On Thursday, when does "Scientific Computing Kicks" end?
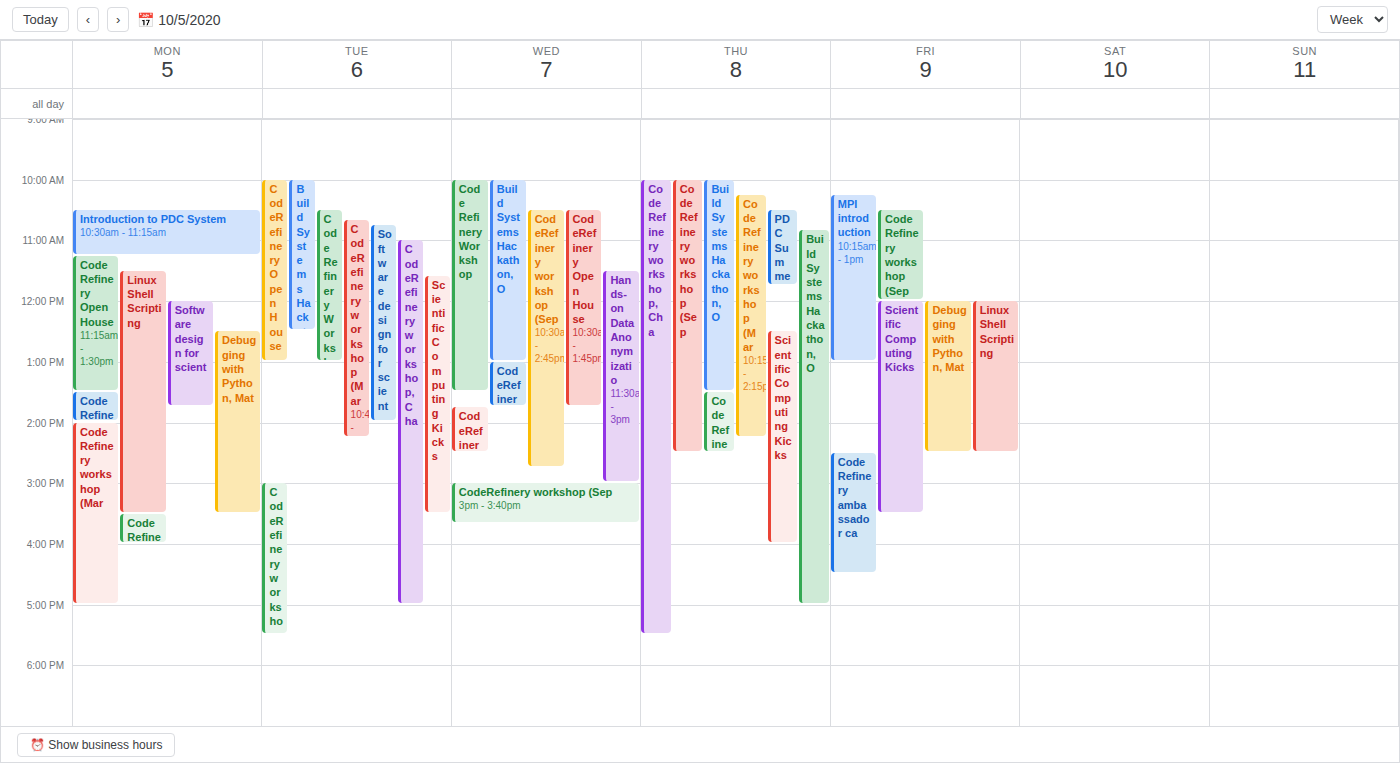
4:00 PM